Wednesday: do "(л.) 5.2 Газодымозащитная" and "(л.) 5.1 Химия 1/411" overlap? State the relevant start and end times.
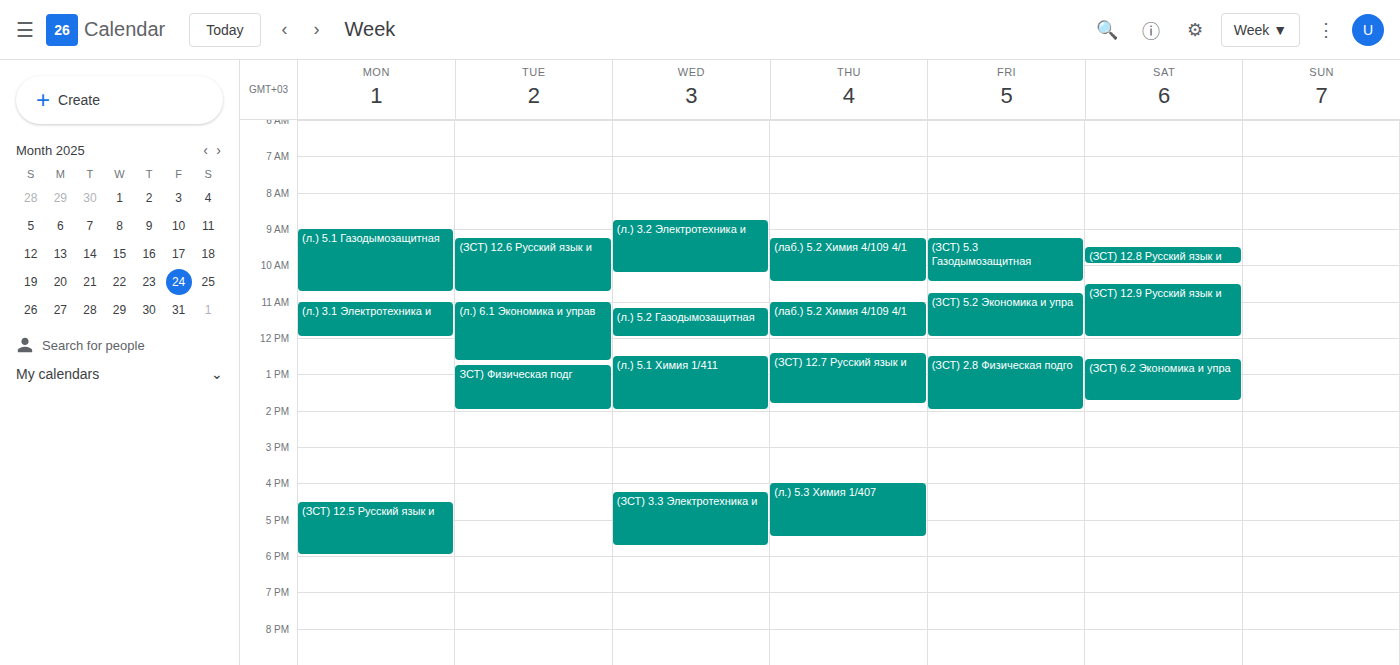
"(л.) 5.2 Газодымозащитная" ends at 12:00 PM and "(л.) 5.1 Химия 1/411" starts at 12:30 PM -- no overlap.